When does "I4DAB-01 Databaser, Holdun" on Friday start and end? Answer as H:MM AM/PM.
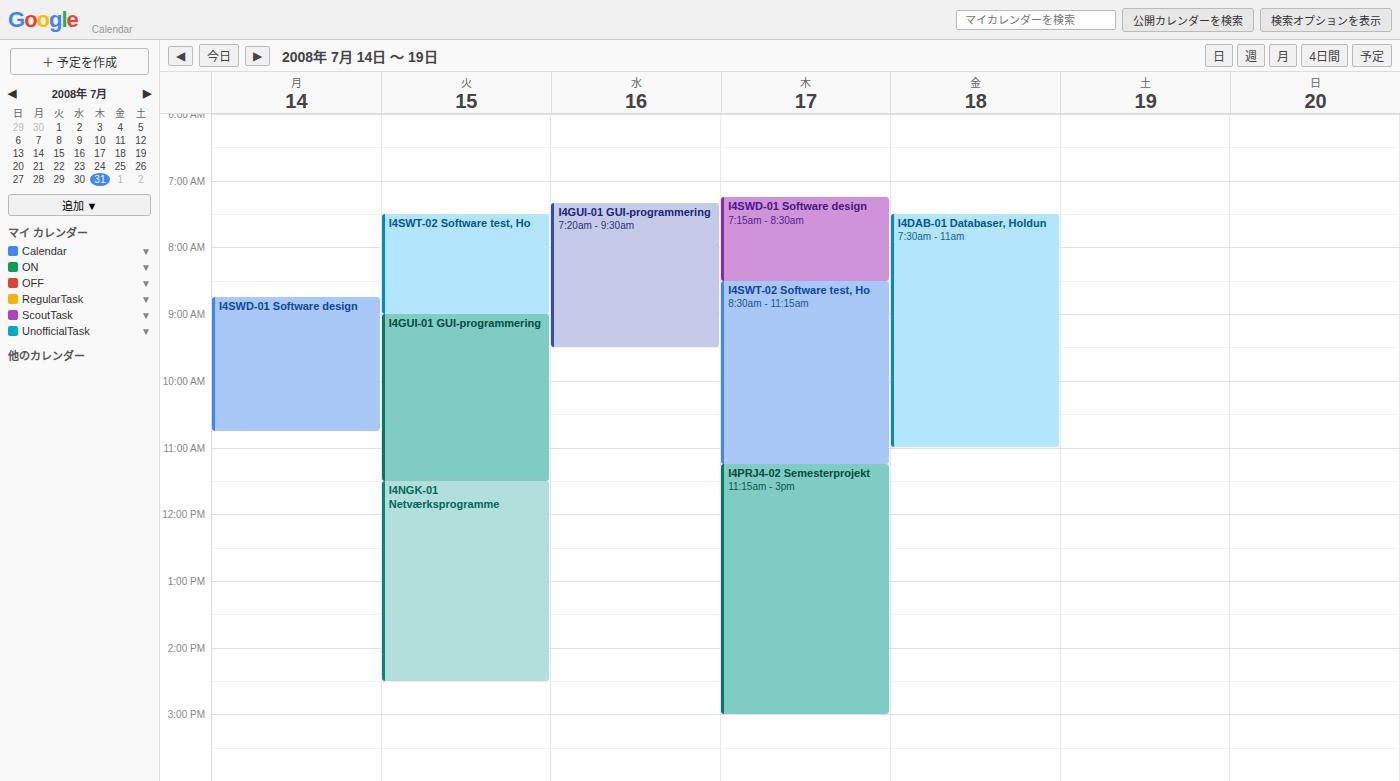
7:30 AM to 11:00 AM